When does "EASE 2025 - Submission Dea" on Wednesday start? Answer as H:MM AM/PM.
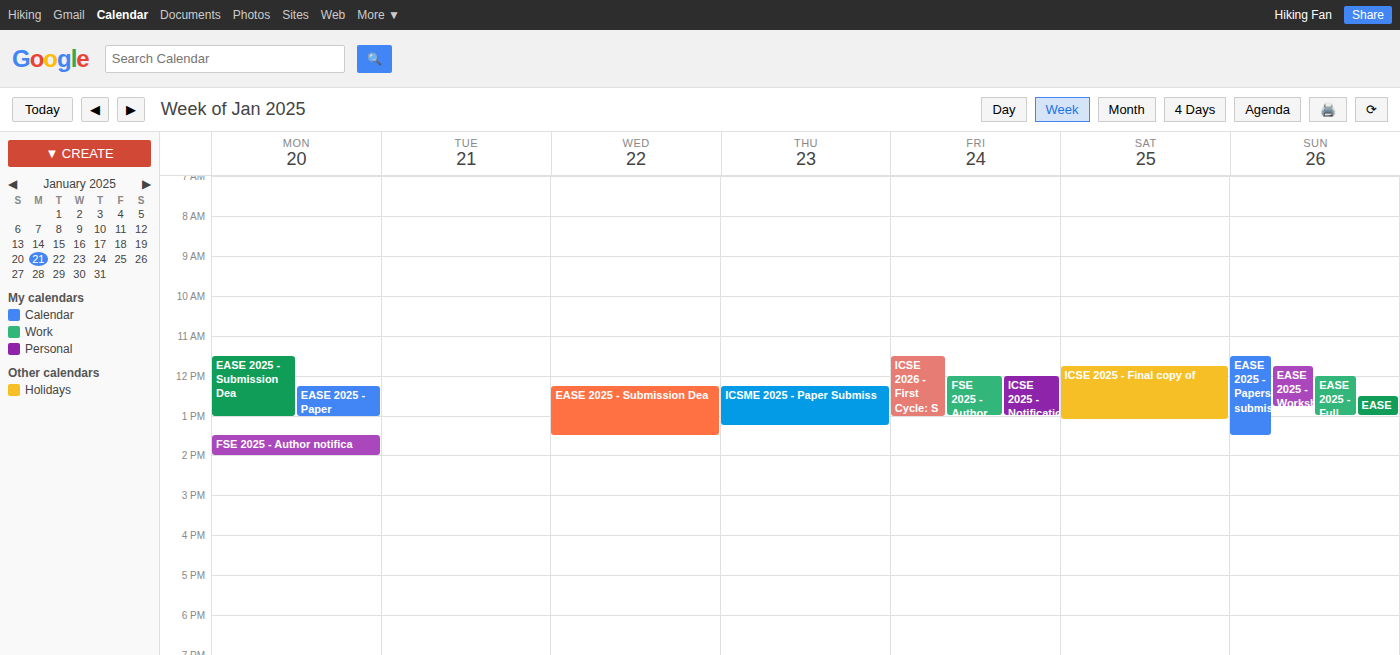
12:15 PM